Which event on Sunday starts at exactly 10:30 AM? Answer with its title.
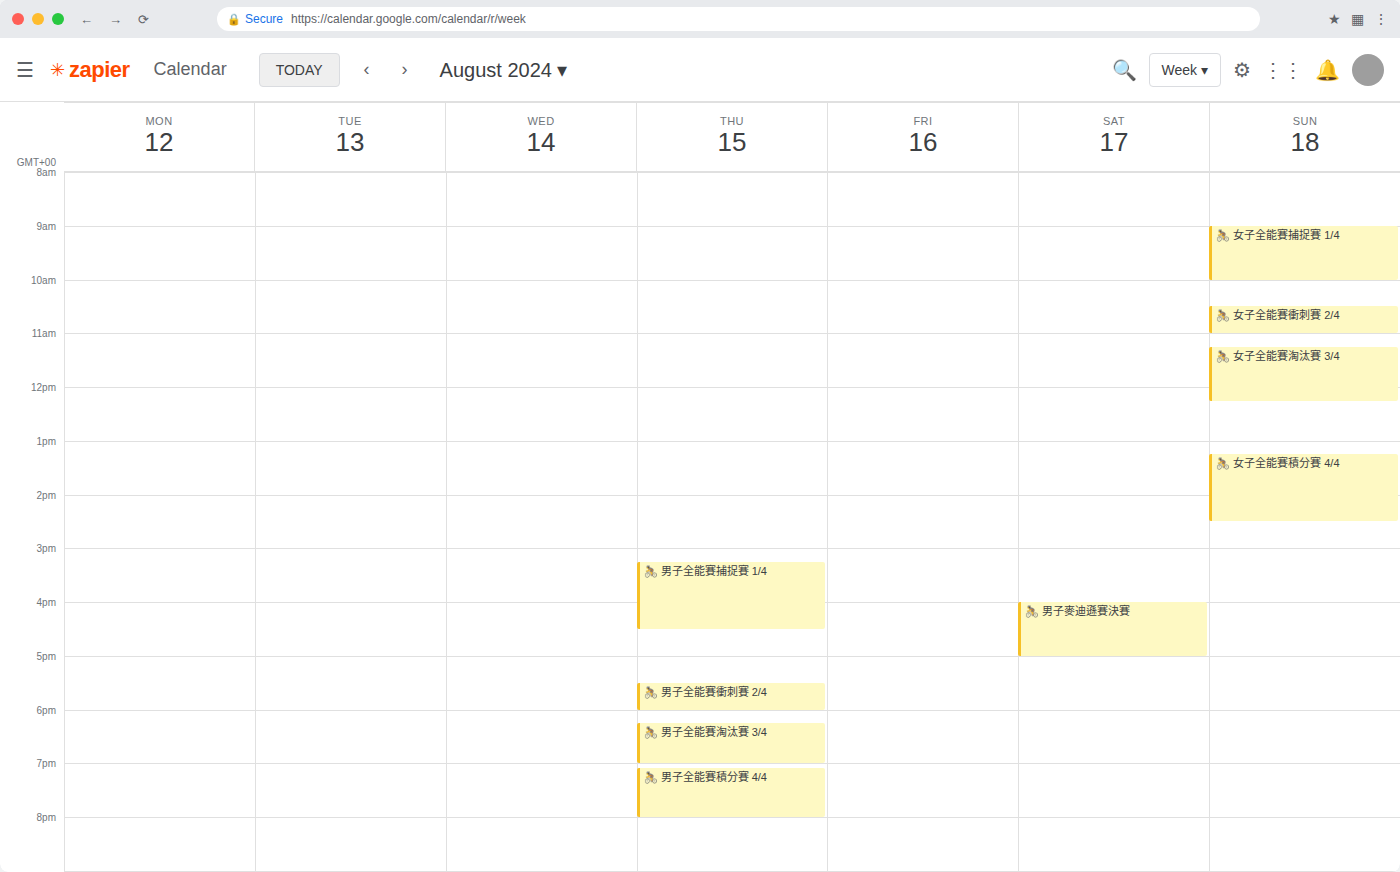
"🚴 女子全能賽衝刺賽 2/4"